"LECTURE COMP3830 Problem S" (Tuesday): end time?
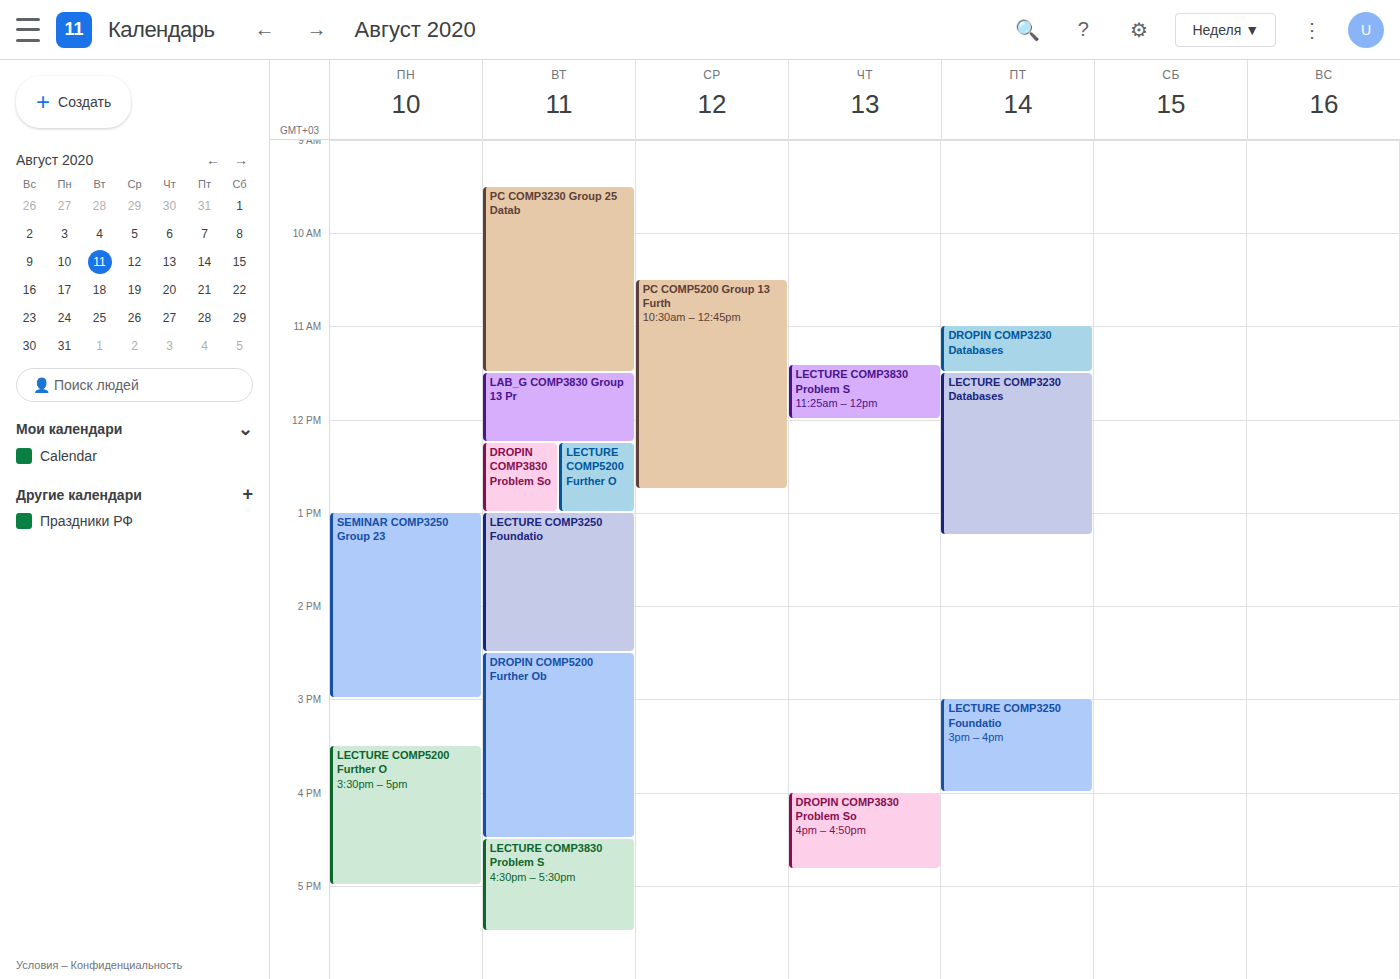
5:30 PM